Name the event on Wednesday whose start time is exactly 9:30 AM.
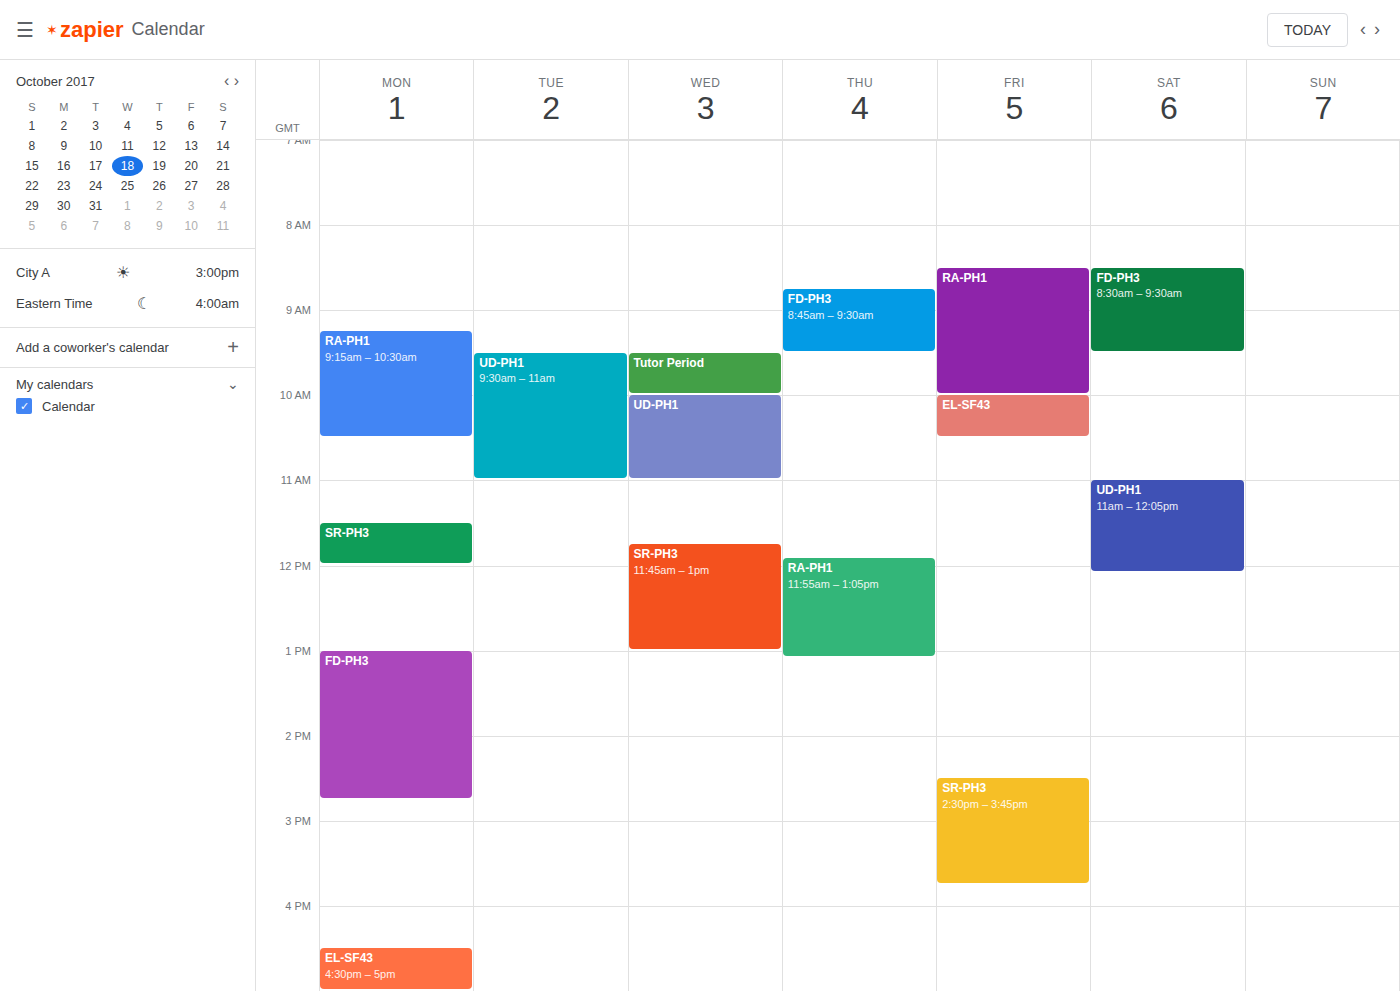
"Tutor Period"